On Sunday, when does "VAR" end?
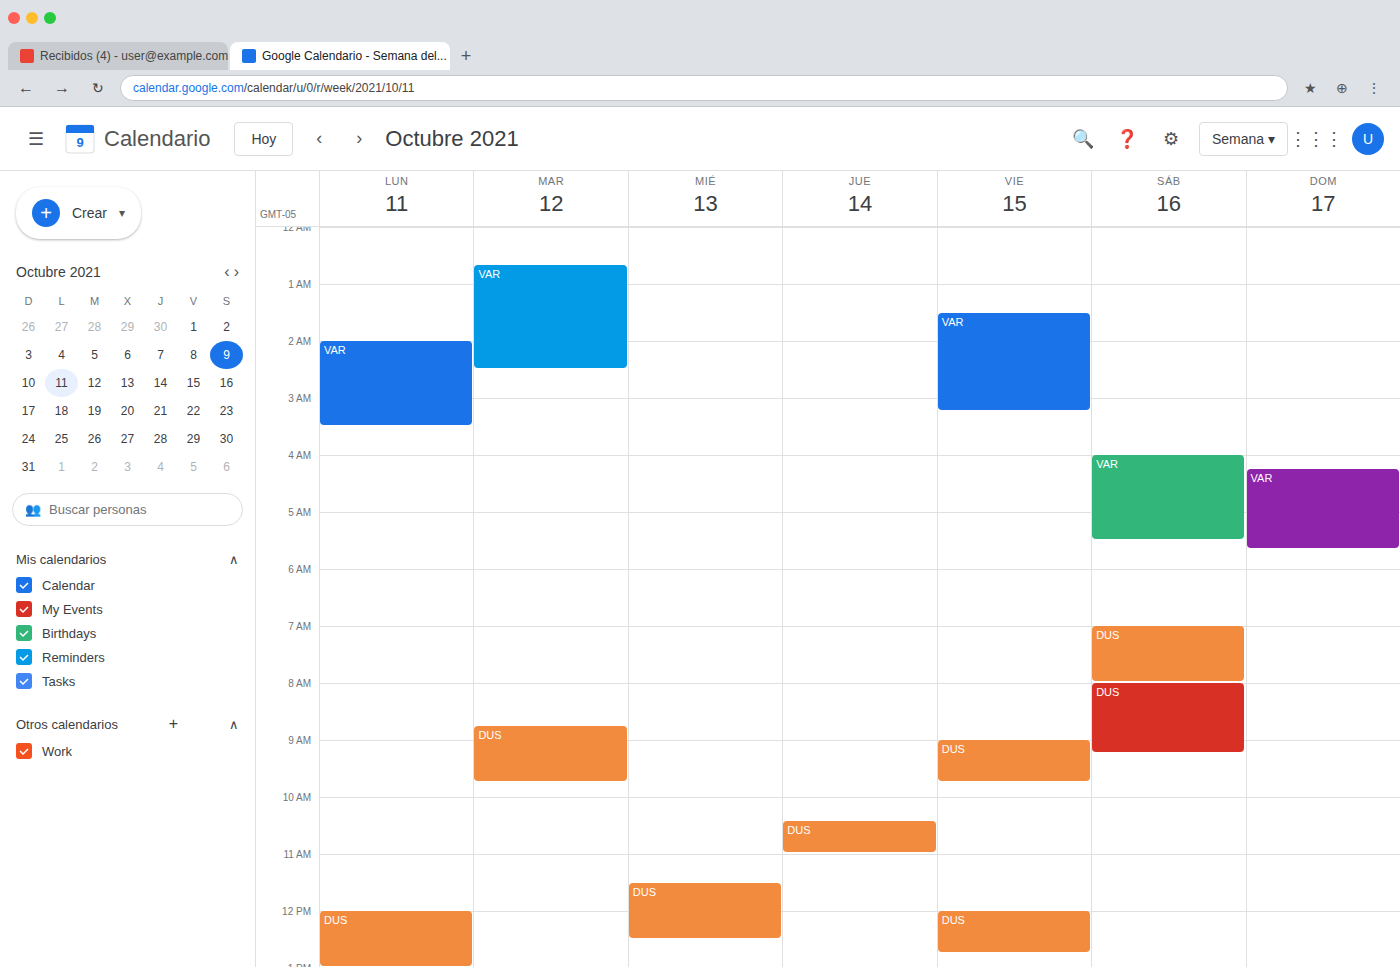
5:40 AM